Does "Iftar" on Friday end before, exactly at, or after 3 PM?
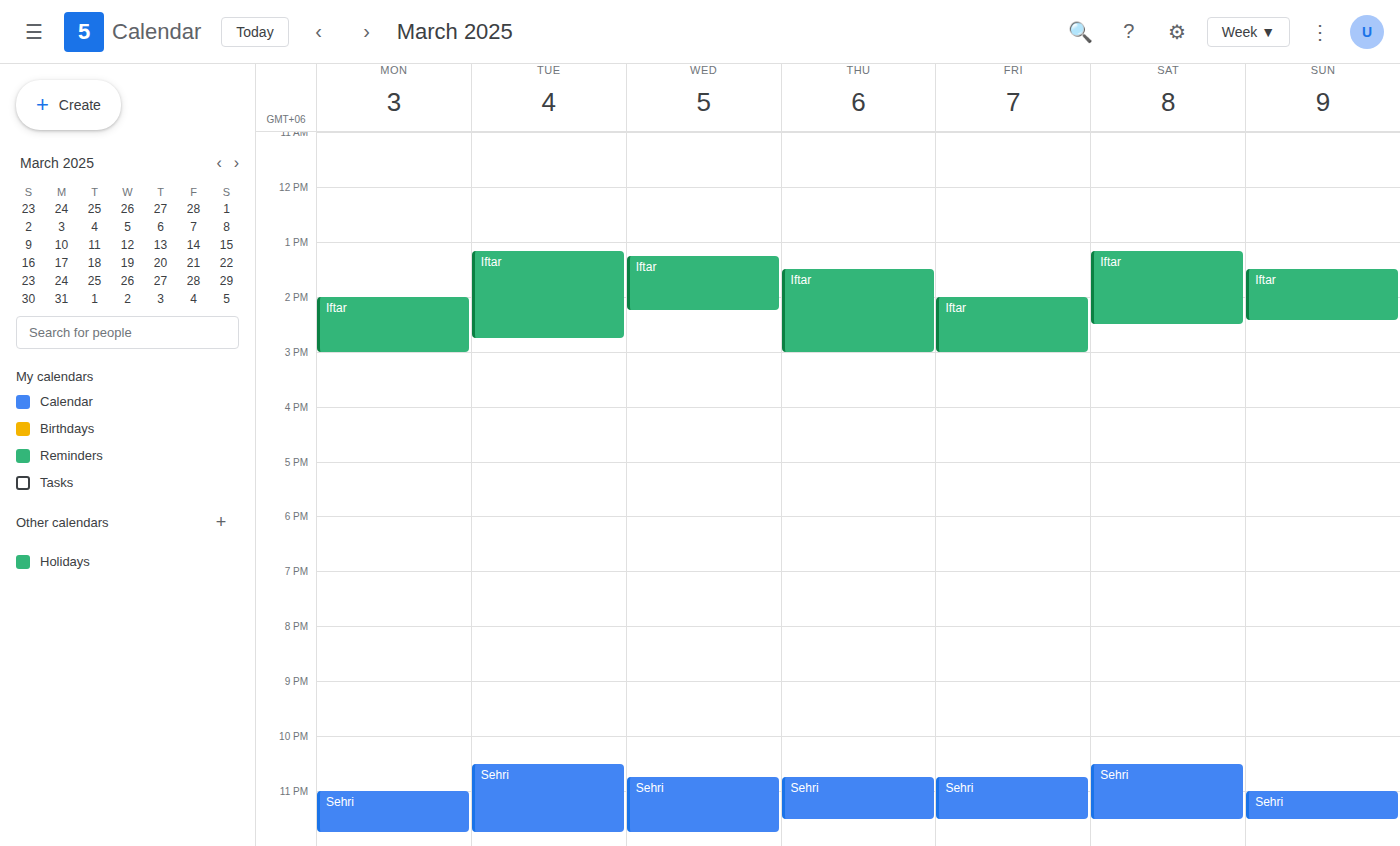
3:00 PM -- exactly at 3 PM, on the 3 PM line.